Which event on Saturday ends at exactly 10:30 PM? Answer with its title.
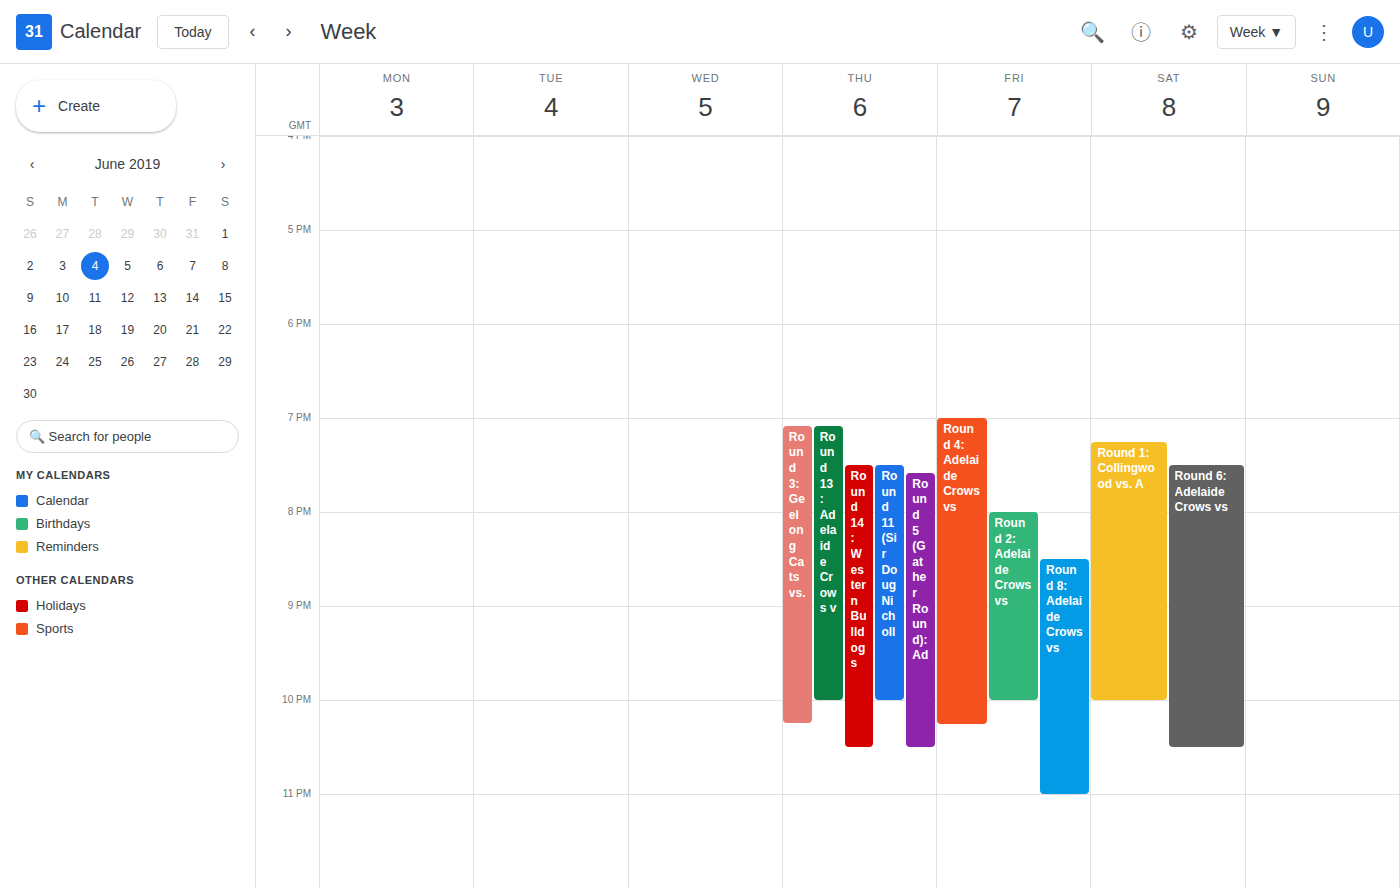
"Round 6: Adelaide Crows vs"